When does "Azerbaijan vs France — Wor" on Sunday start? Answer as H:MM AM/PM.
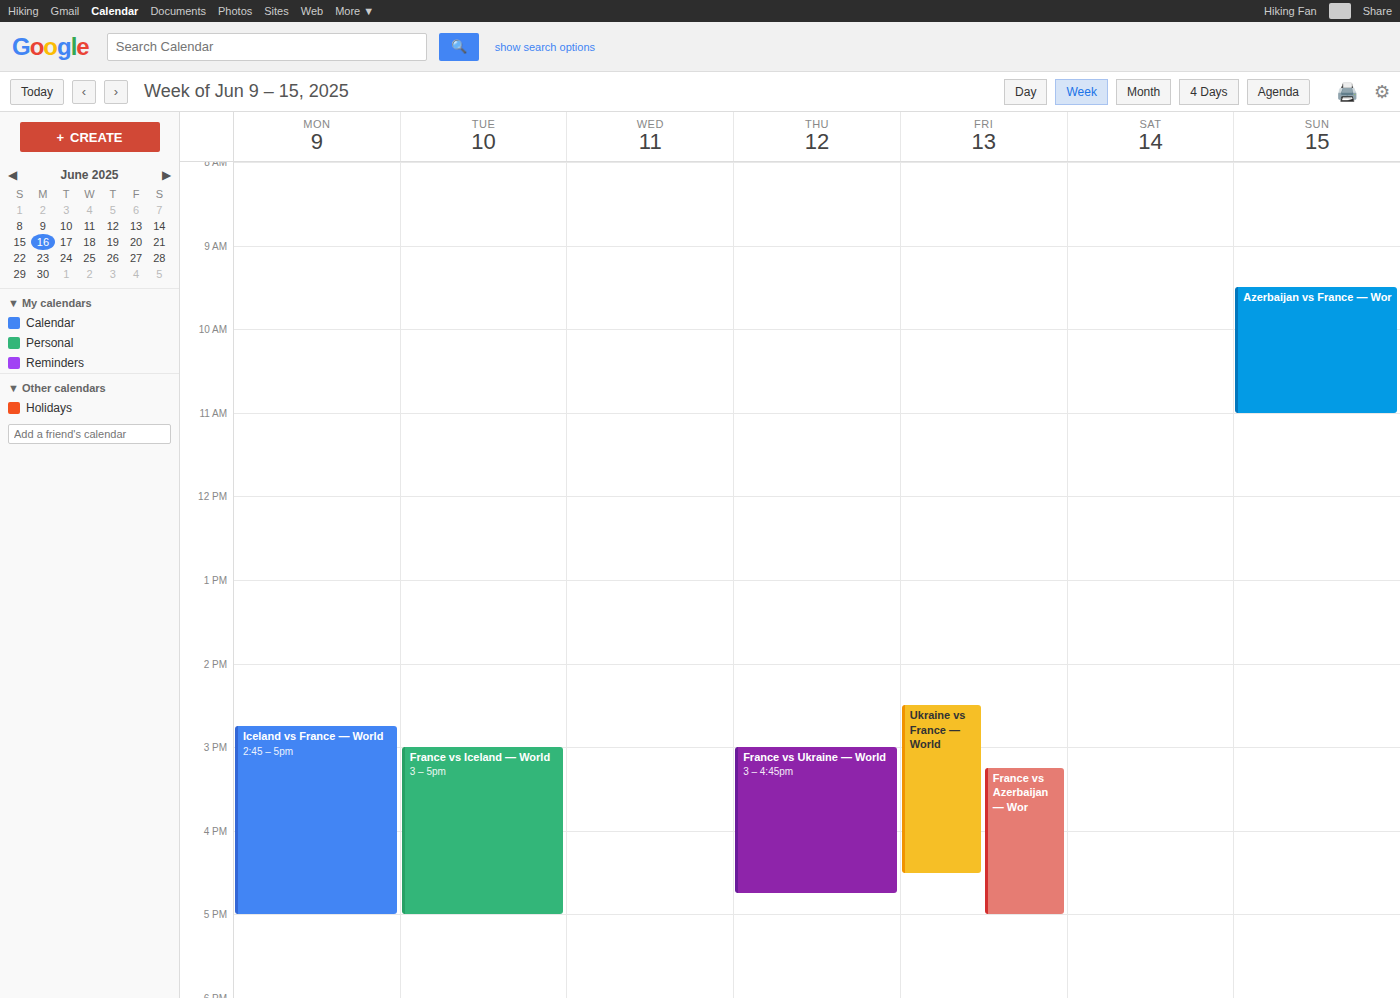
9:30 AM